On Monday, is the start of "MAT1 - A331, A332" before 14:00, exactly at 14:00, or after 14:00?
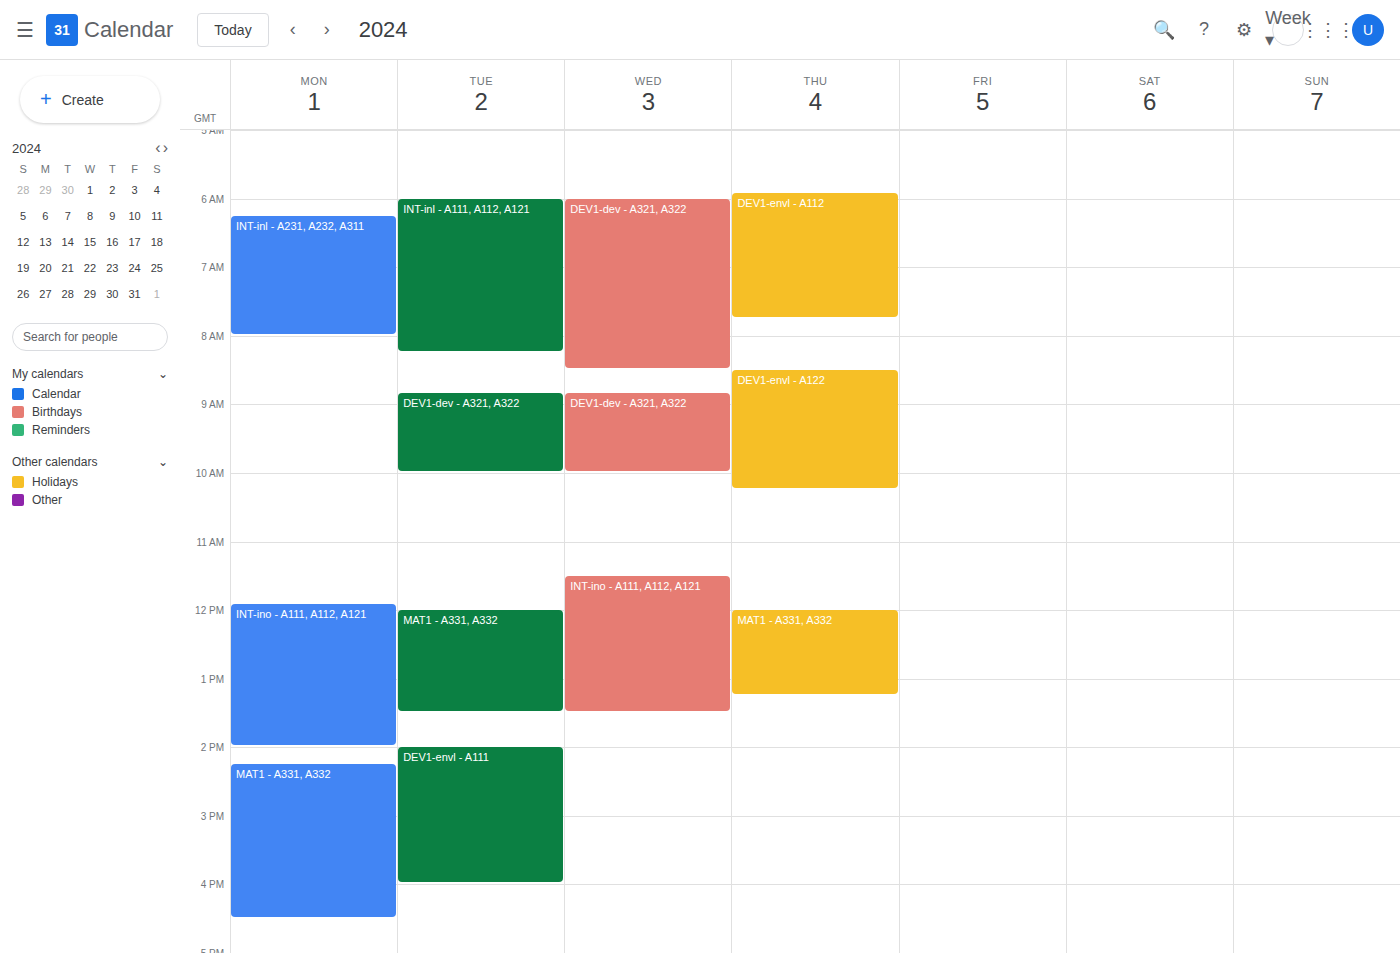
14:15 -- after 14:00, 15 minutes below the 14:00 line.